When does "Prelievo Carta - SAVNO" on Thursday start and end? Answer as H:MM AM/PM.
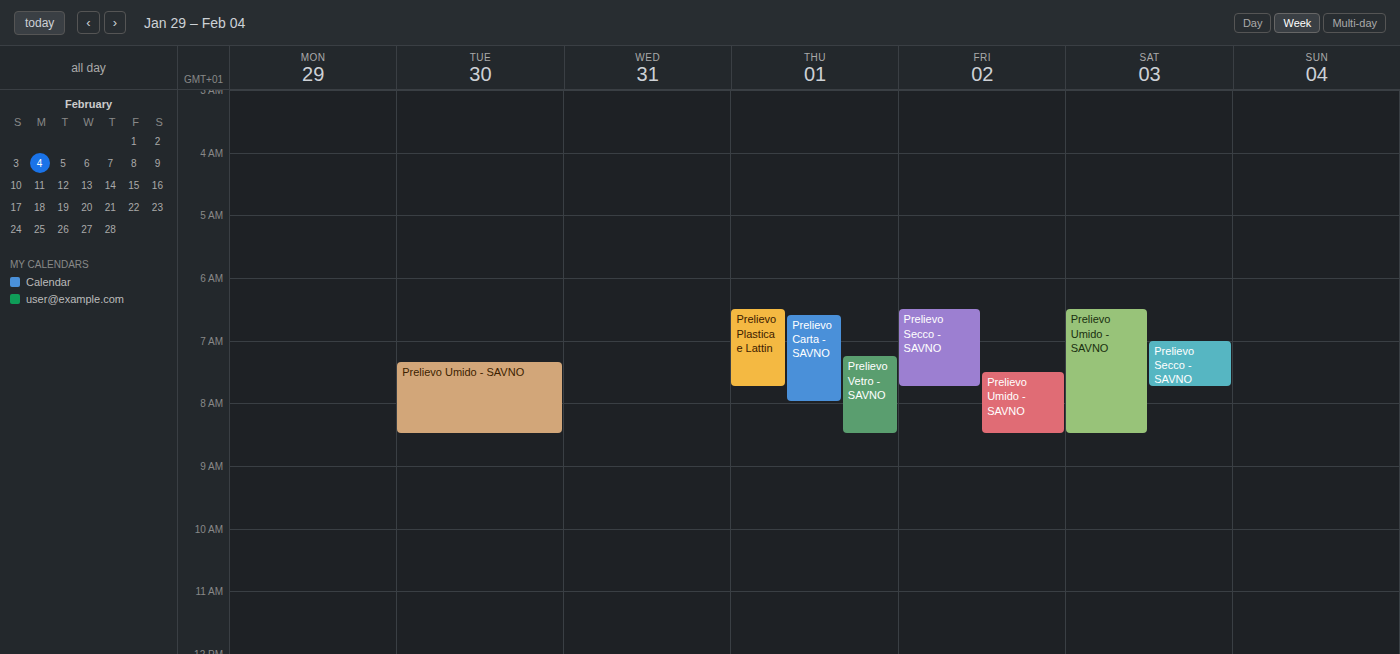
6:35 AM to 8:00 AM